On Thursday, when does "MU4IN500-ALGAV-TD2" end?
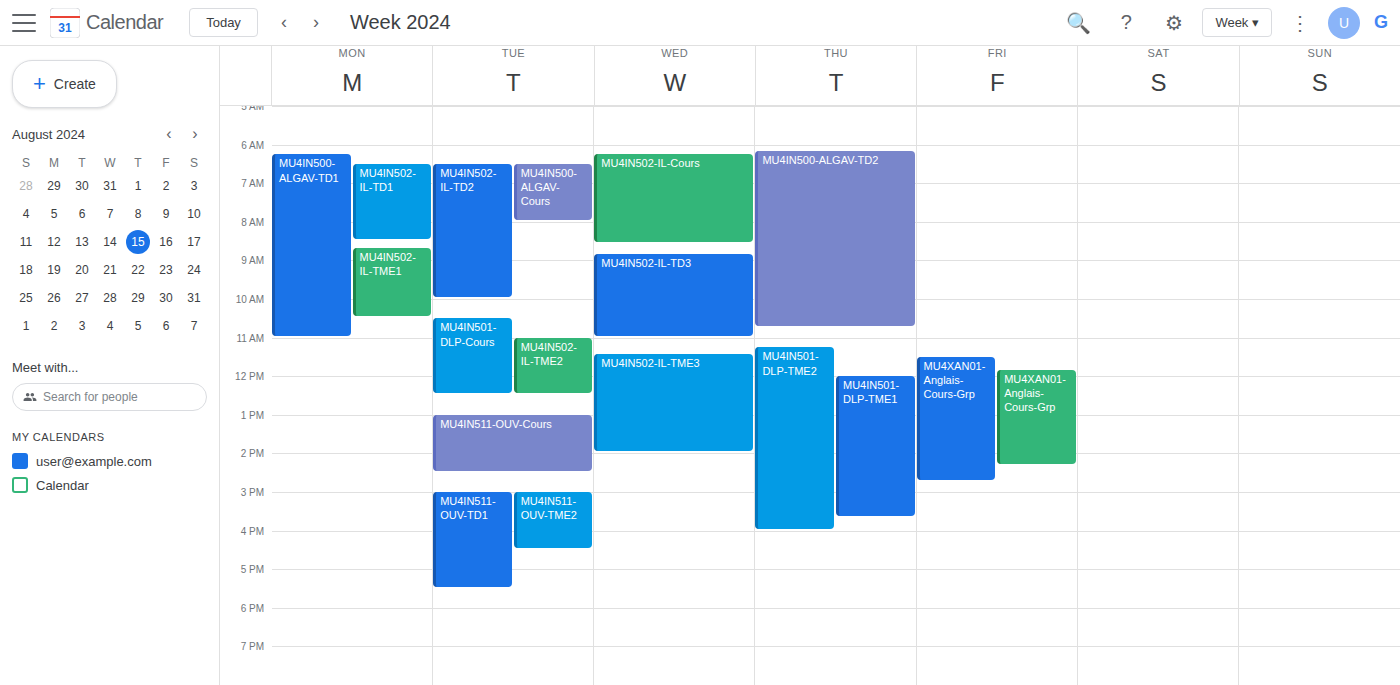
10:45 AM